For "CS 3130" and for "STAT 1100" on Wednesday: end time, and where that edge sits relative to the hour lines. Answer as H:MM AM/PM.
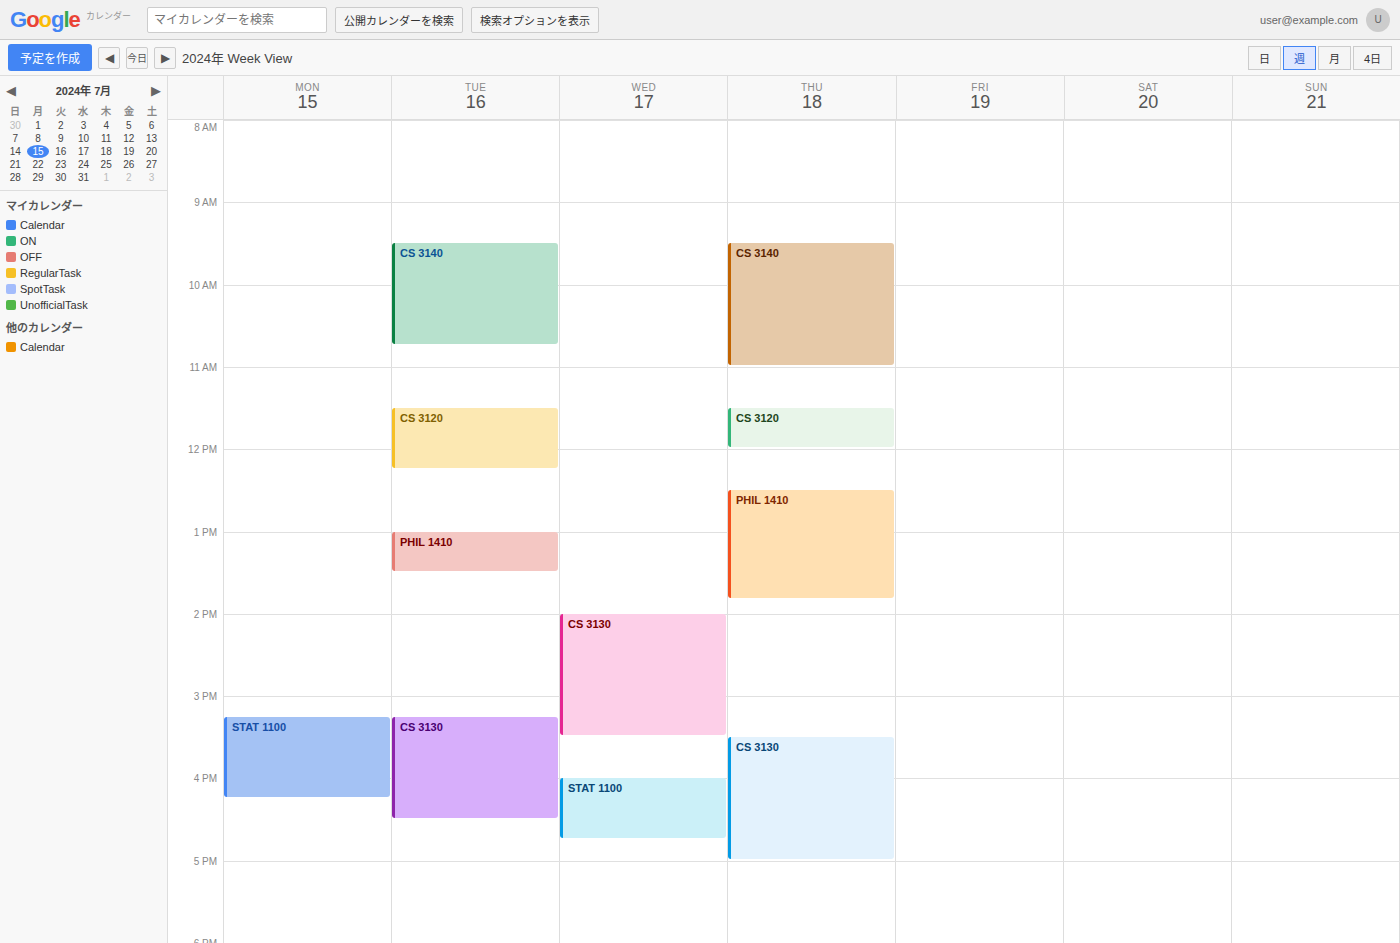
"CS 3130": 3:30 PM, halfway between the 3 PM and 4 PM lines. "STAT 1100": 4:45 PM, neither: three quarters of the way from the 4 PM line to the 5 PM line.